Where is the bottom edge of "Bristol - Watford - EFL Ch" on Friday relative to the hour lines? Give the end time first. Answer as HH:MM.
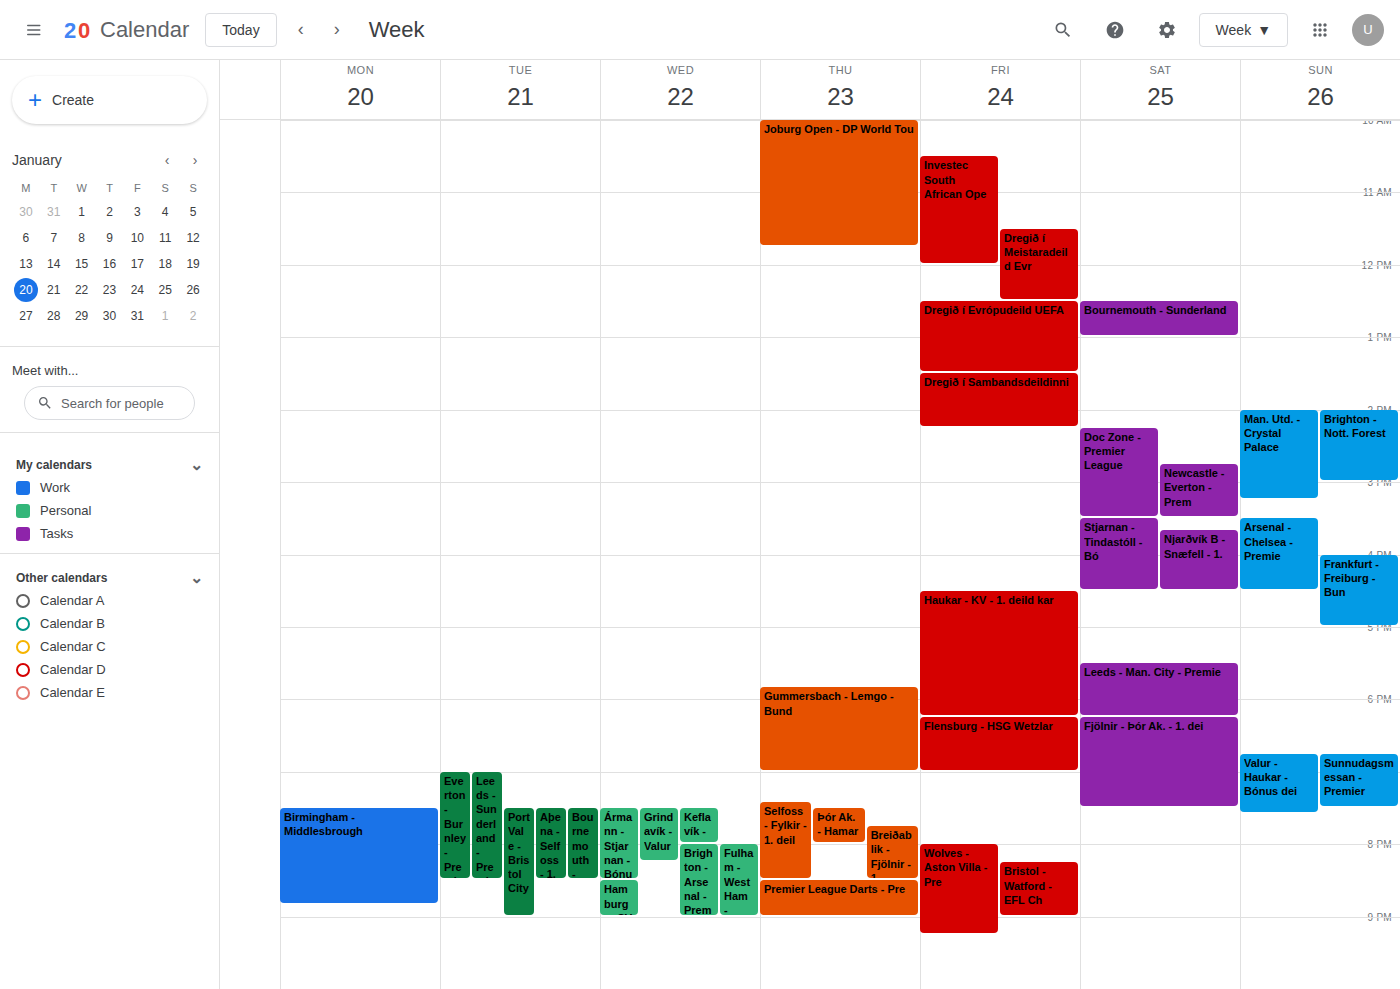
21:00 -- exactly on the 21:00 line.